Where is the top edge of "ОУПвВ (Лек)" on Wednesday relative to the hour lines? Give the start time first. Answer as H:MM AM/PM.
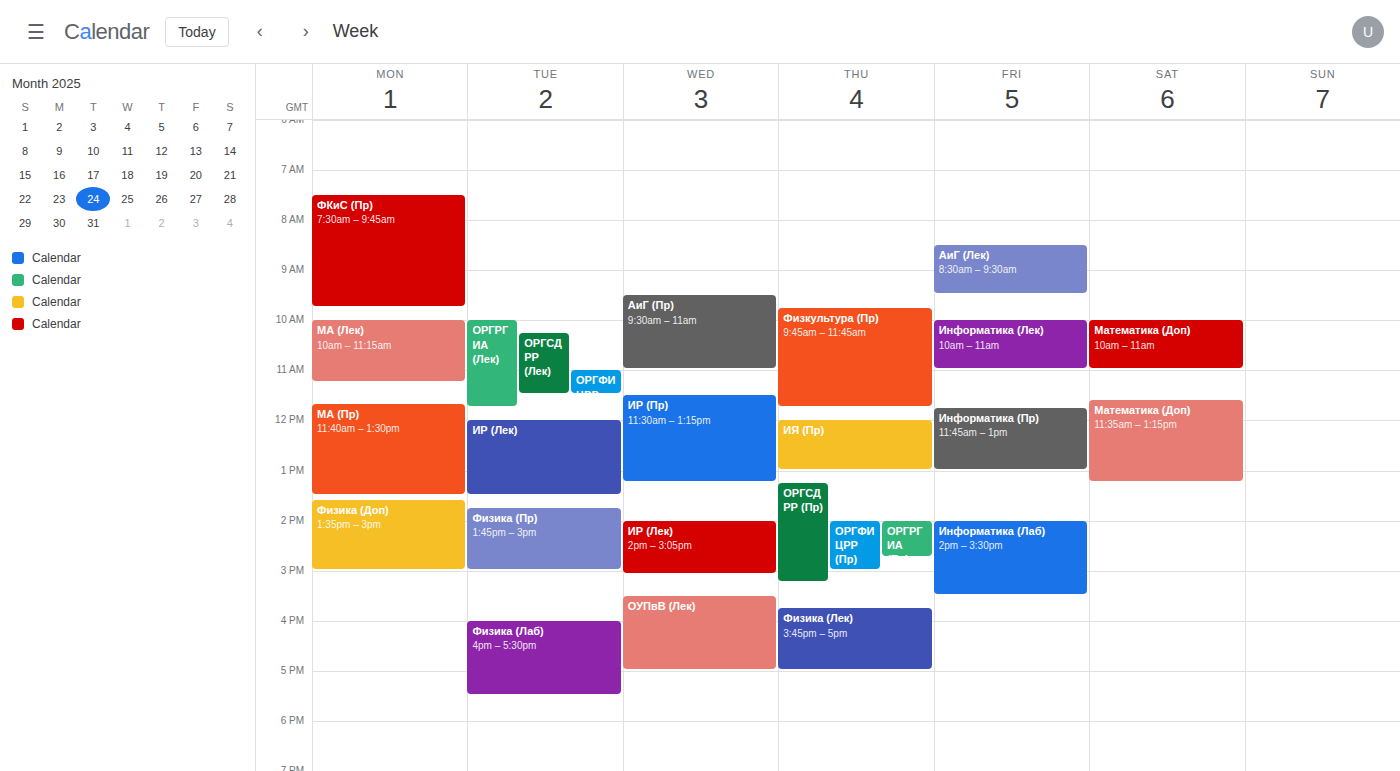
3:30 PM -- halfway between the 3 PM and 4 PM lines.